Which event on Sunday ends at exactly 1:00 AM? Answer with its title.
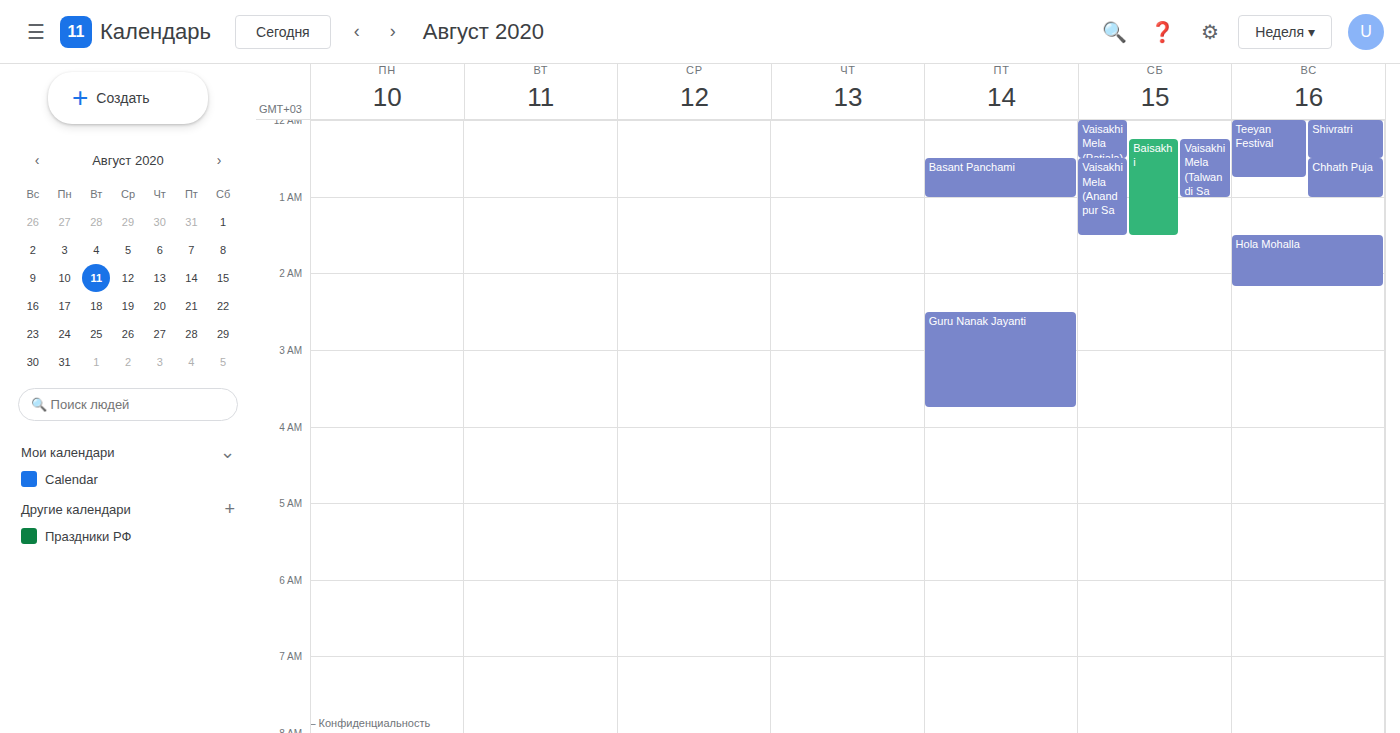
"Chhath Puja"